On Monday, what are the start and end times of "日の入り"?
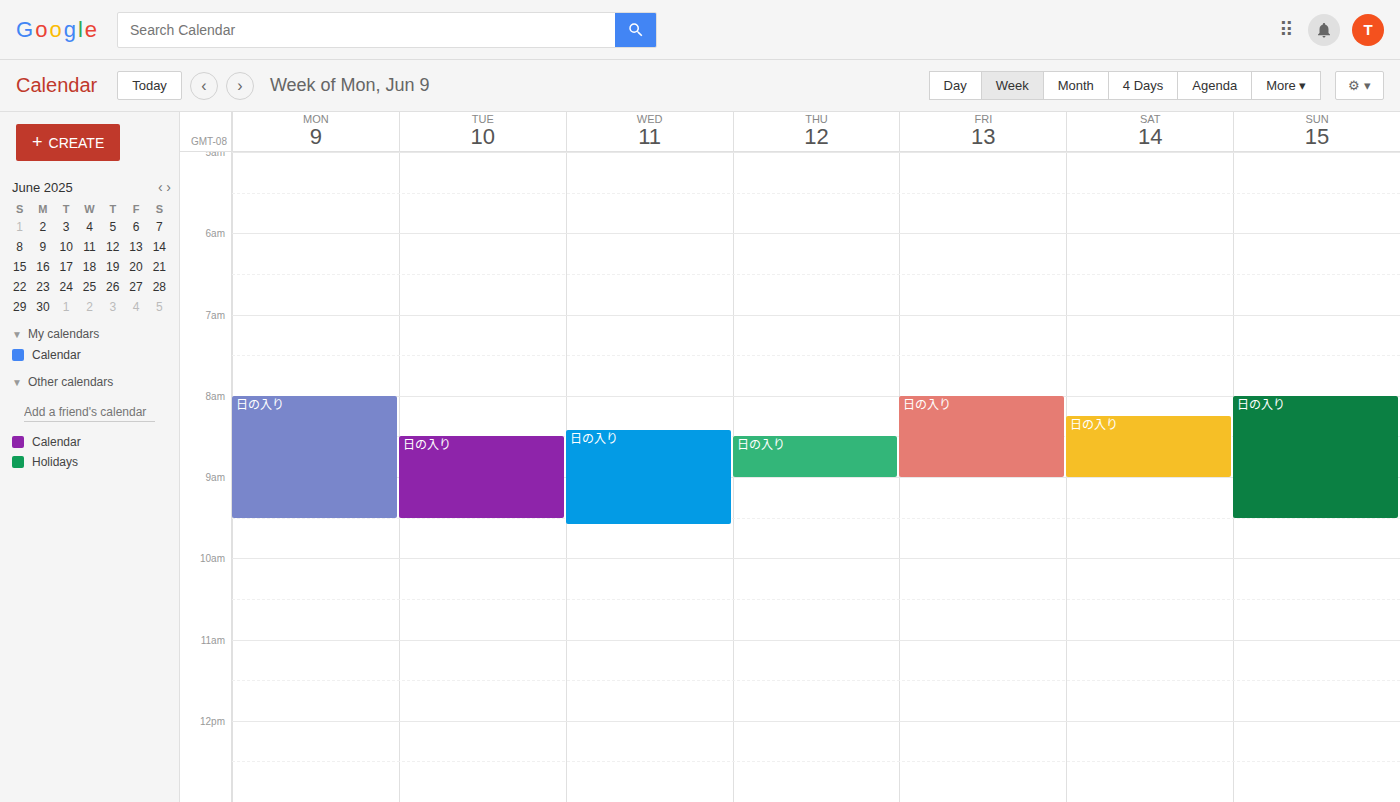
8:00 AM to 9:30 AM